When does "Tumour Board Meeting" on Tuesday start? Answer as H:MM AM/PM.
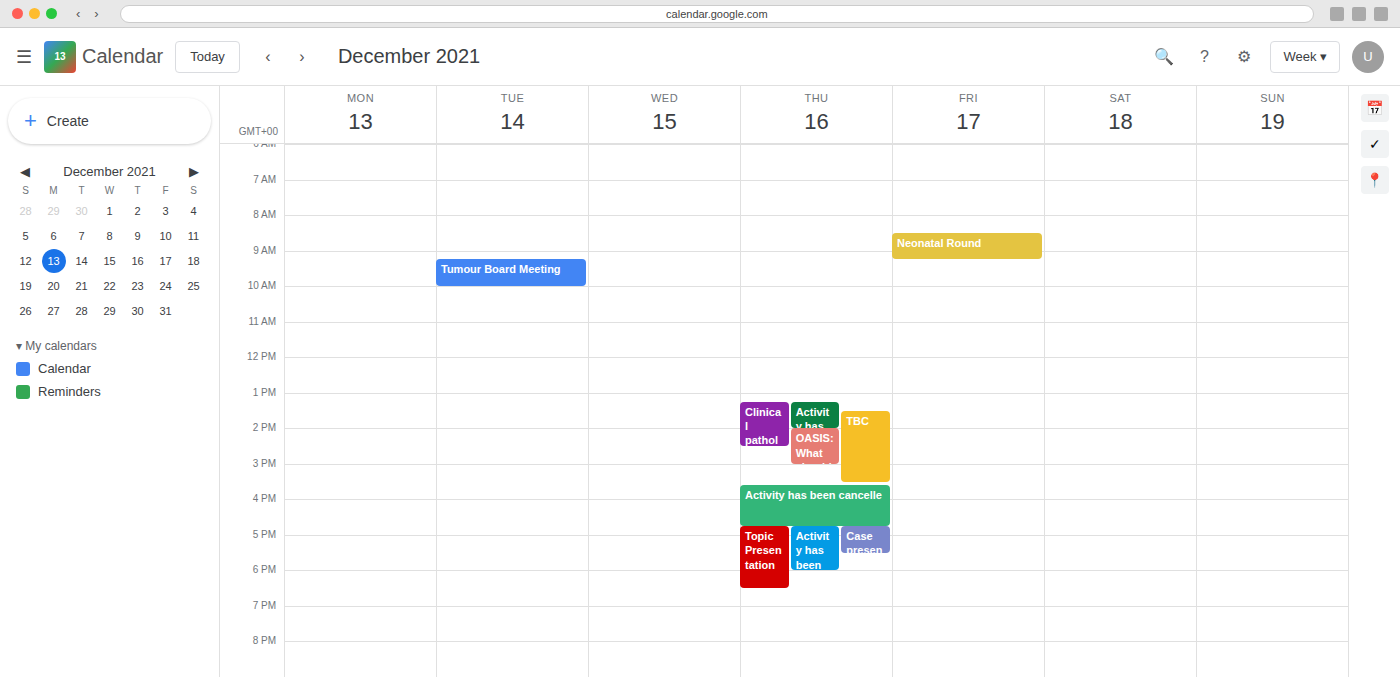
9:15 AM